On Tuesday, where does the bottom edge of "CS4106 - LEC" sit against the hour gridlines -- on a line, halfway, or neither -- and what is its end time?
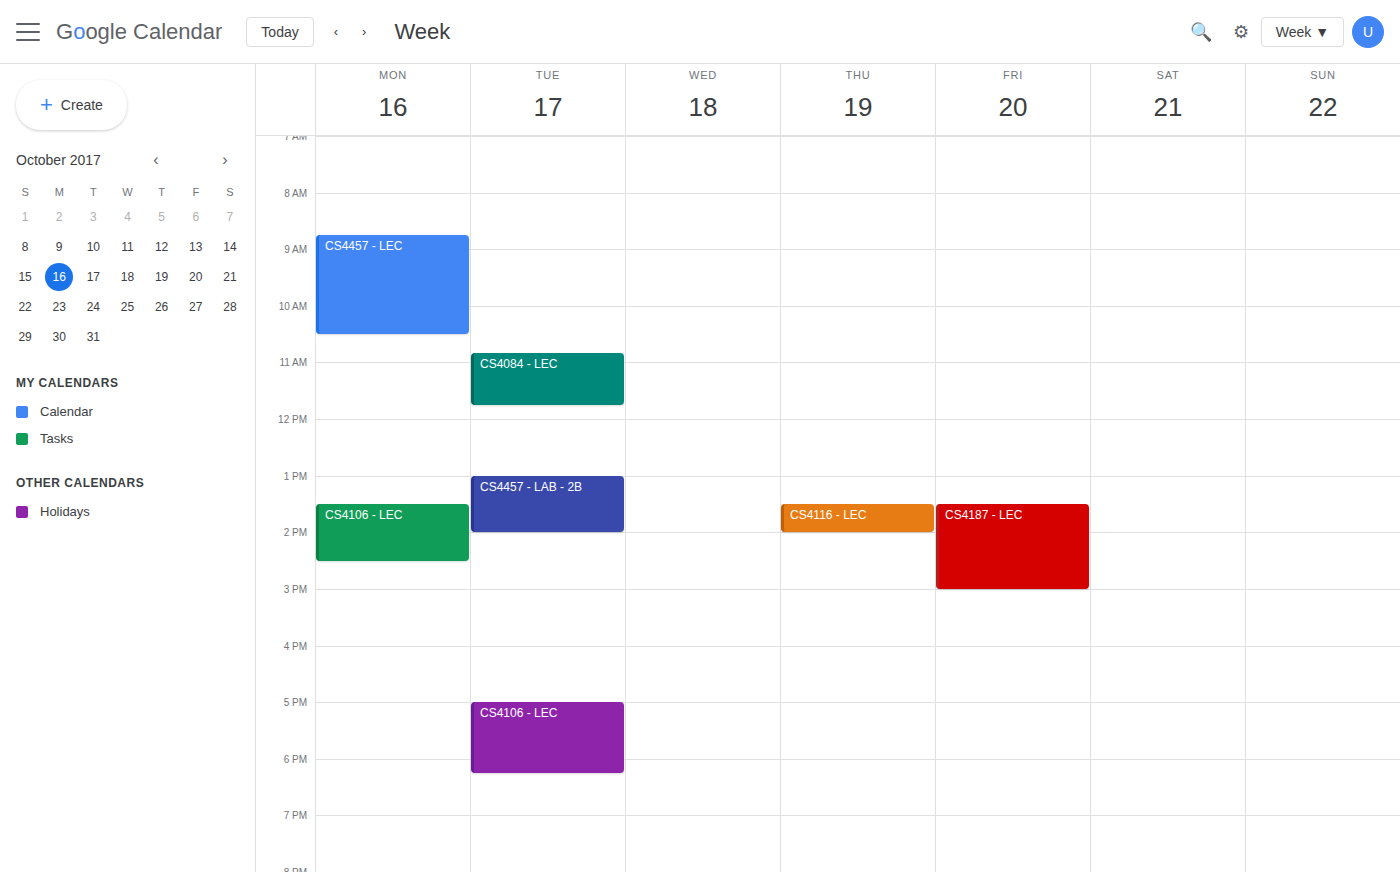
6:15 PM -- neither: a quarter of the way from the 6 PM line to the 7 PM line.